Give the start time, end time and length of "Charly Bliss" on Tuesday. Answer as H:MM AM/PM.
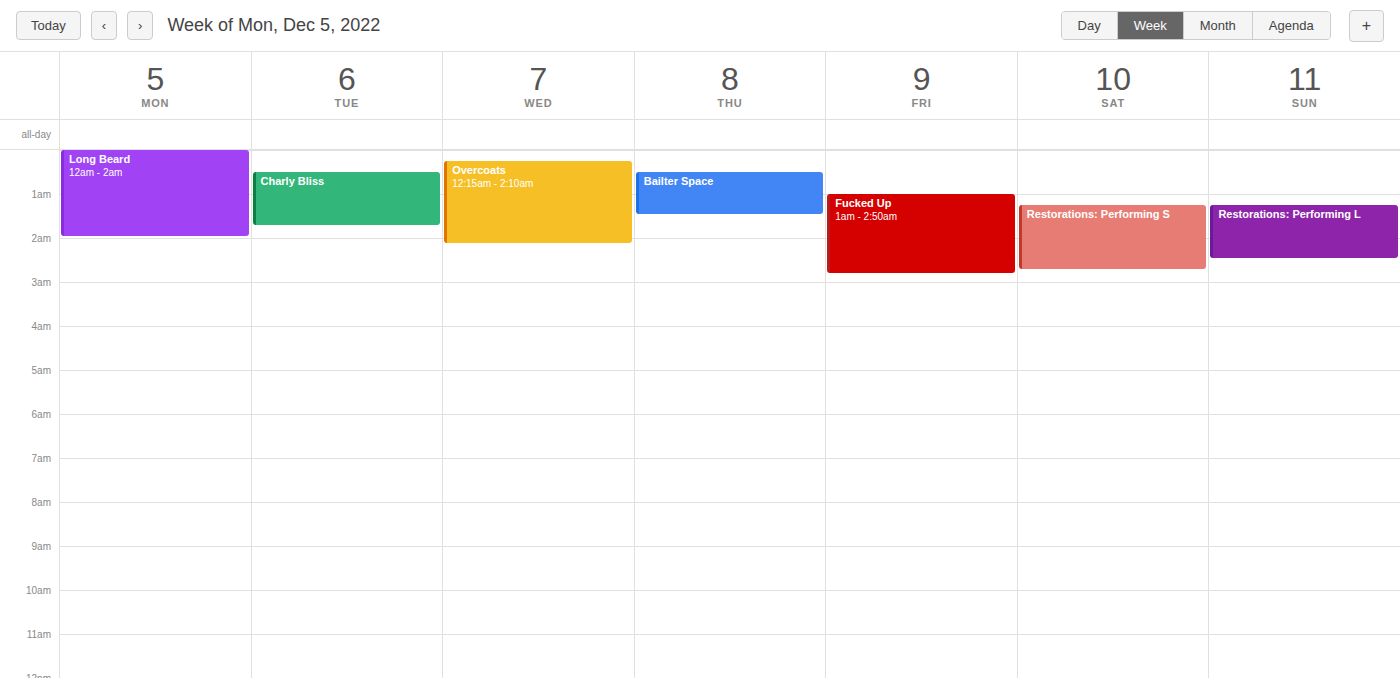
12:30 AM to 1:45 AM, 1 hour 15 minutes